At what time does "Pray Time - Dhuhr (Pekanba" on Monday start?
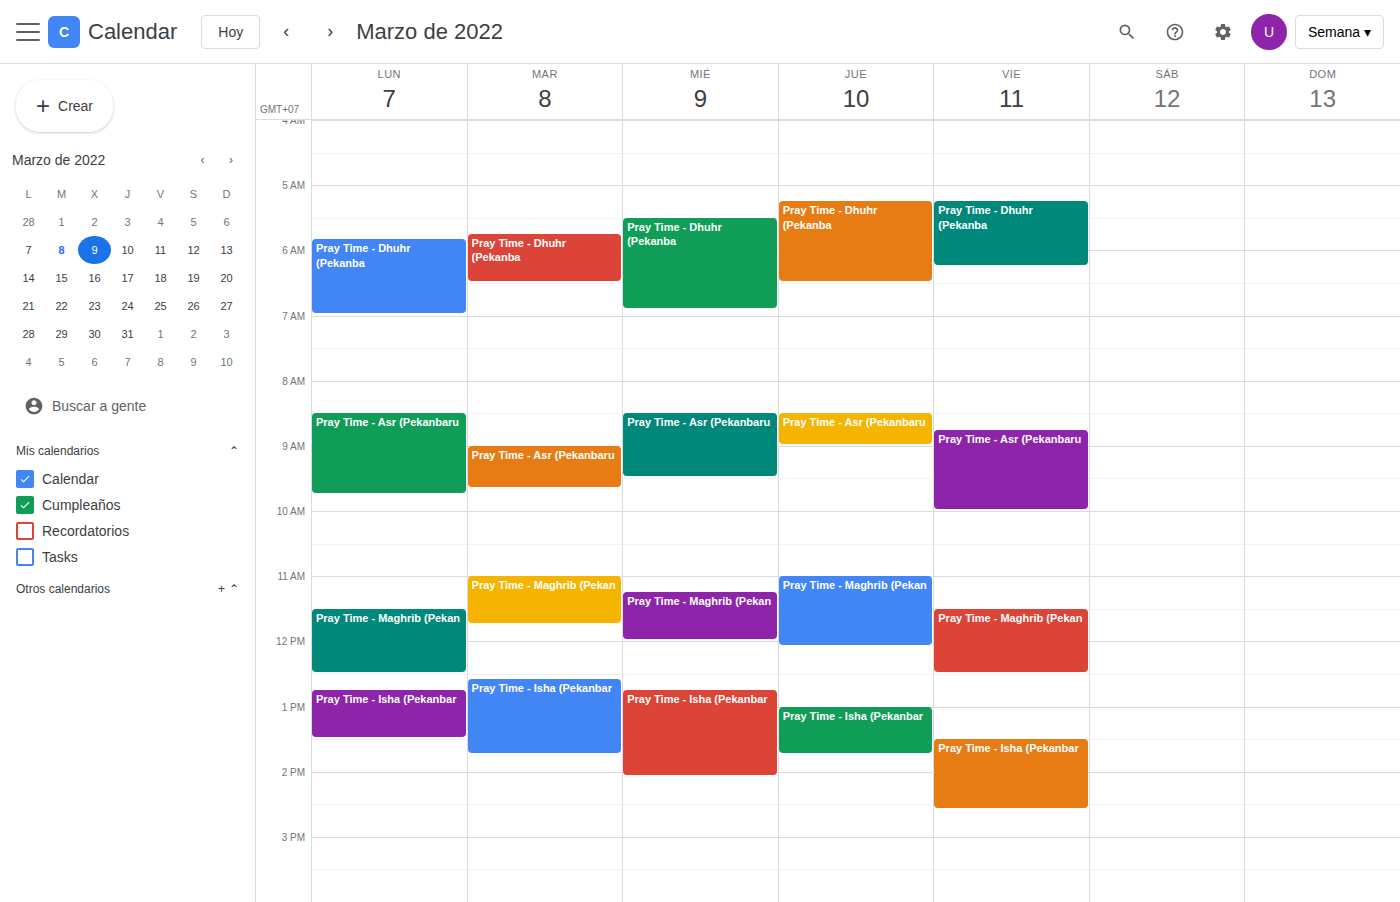
05:50